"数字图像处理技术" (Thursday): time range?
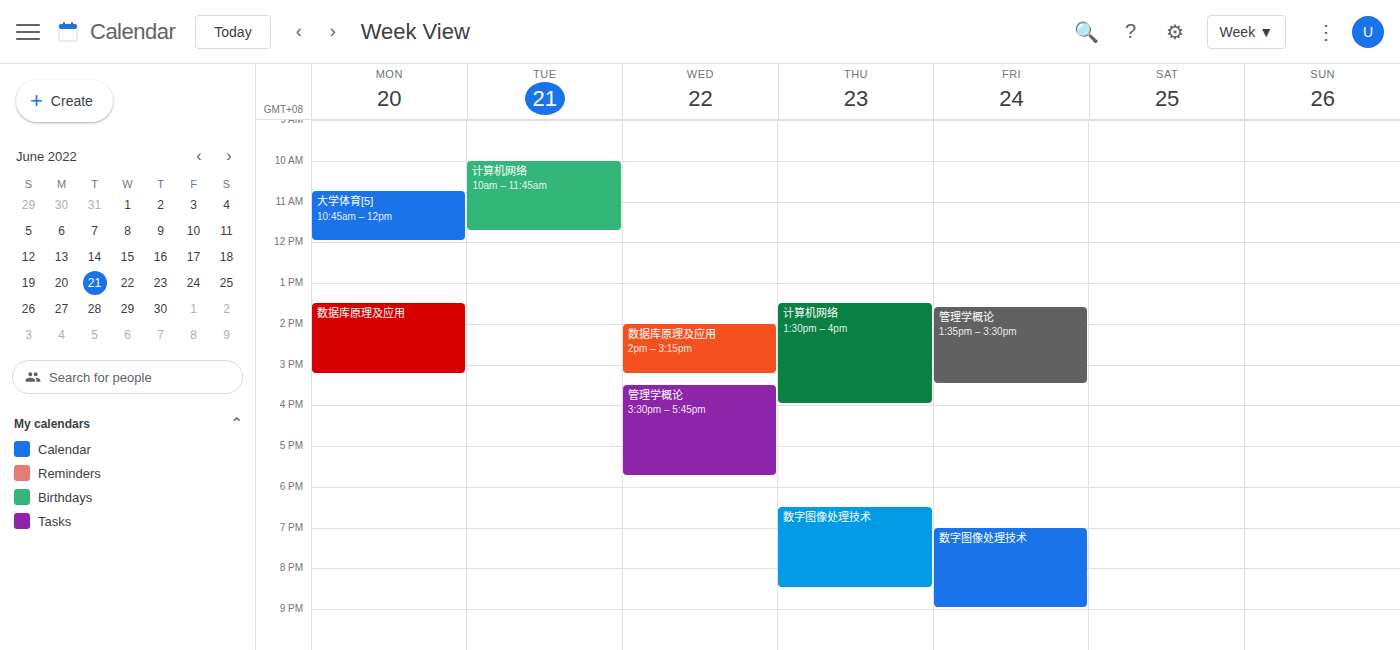
6:30 PM to 8:30 PM